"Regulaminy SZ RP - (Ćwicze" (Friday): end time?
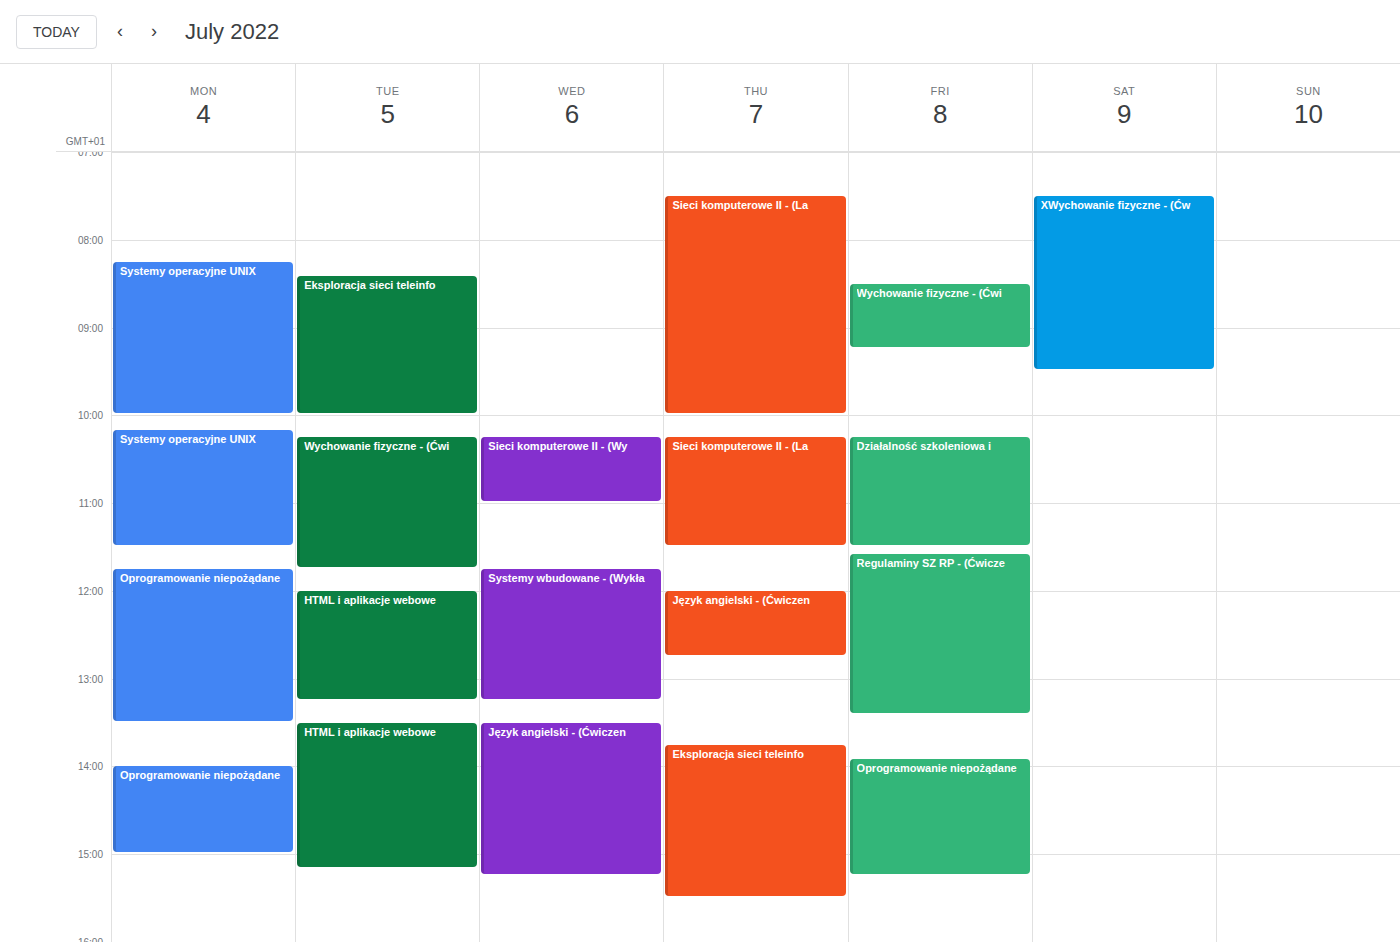
1:25 PM